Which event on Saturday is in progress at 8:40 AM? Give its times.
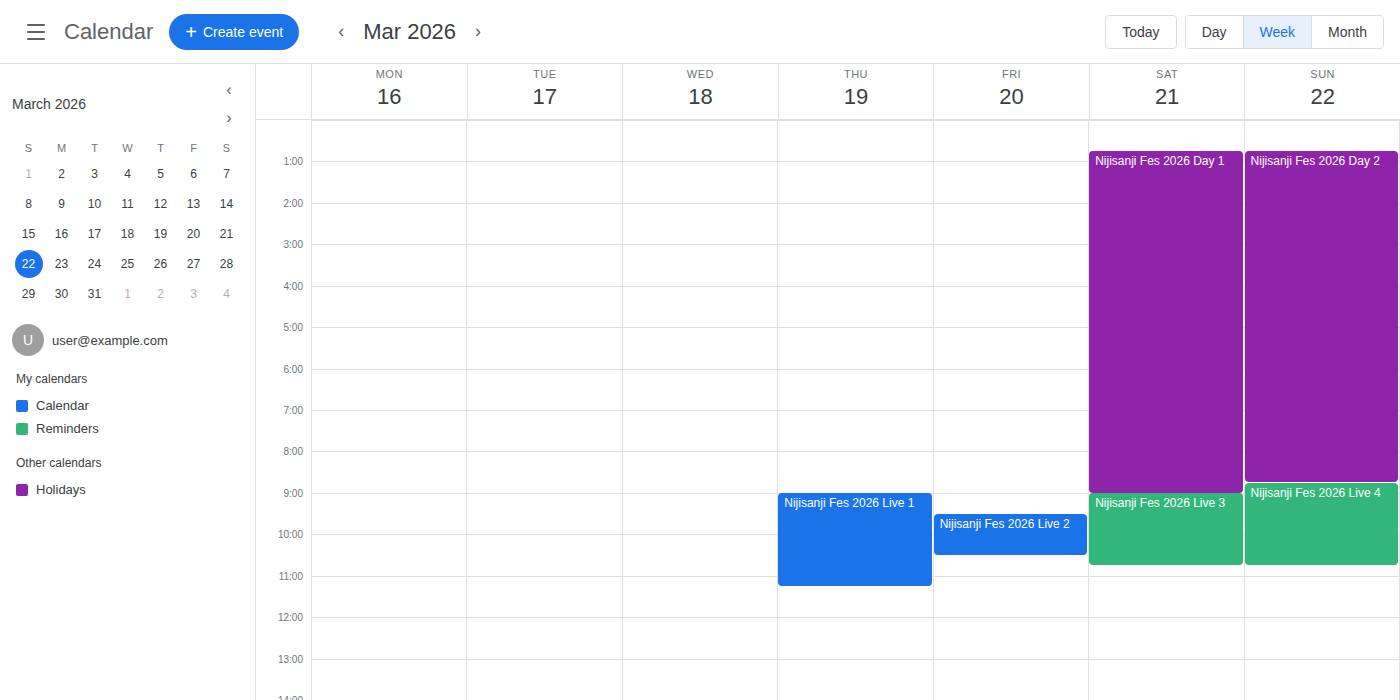
"Nijisanji Fes 2026 Day 1", 12:45 AM to 9:00 AM